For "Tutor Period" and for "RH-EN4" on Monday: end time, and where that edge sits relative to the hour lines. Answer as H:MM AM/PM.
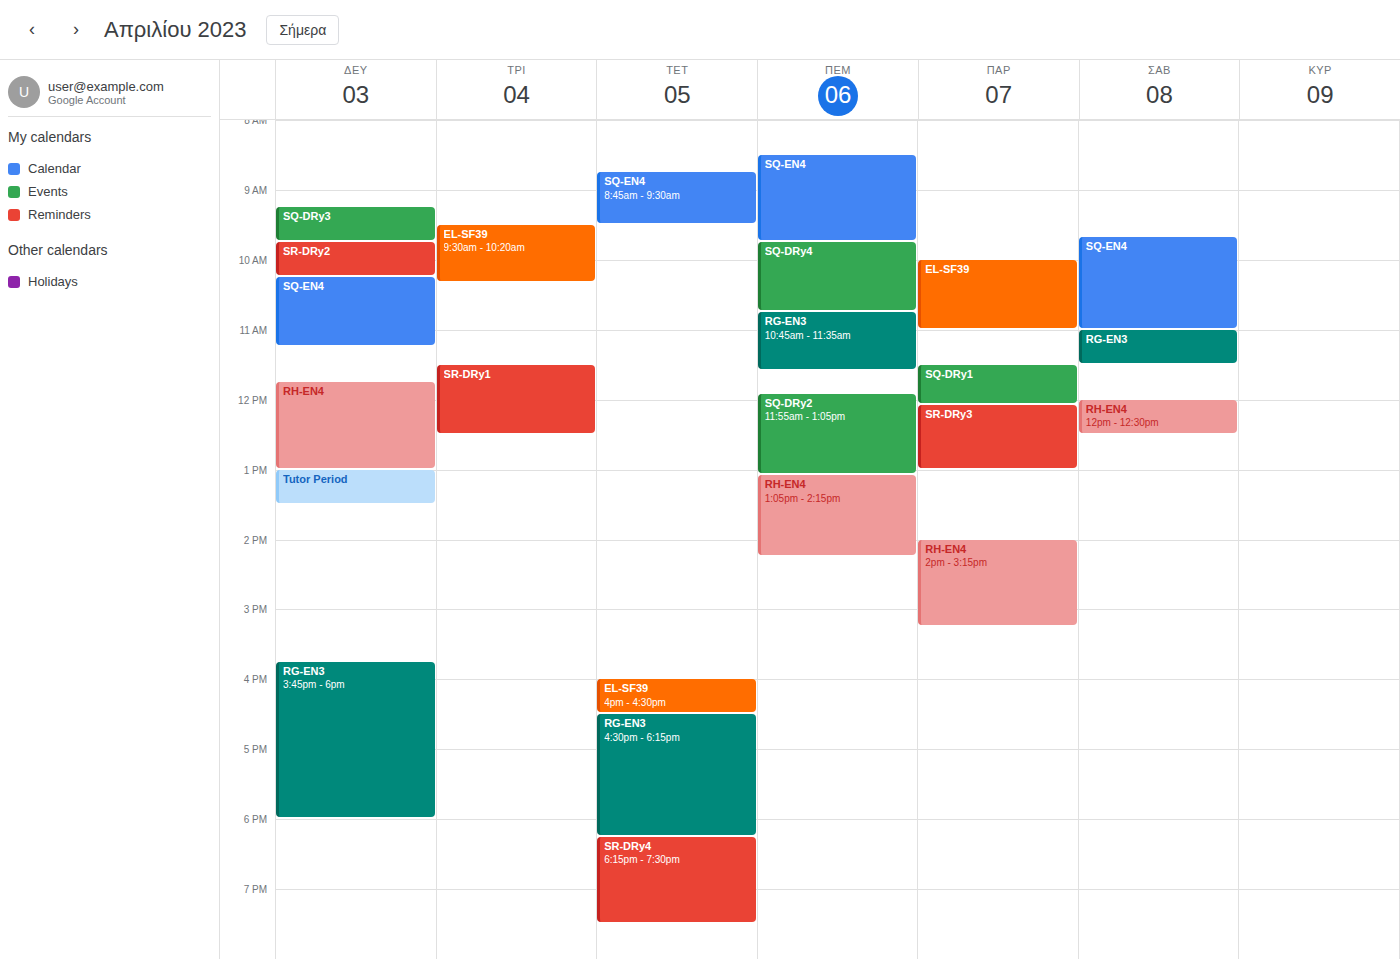
"Tutor Period": 1:30 PM, halfway between the 1 PM and 2 PM lines. "RH-EN4": 1:00 PM, exactly on the 1 PM line.